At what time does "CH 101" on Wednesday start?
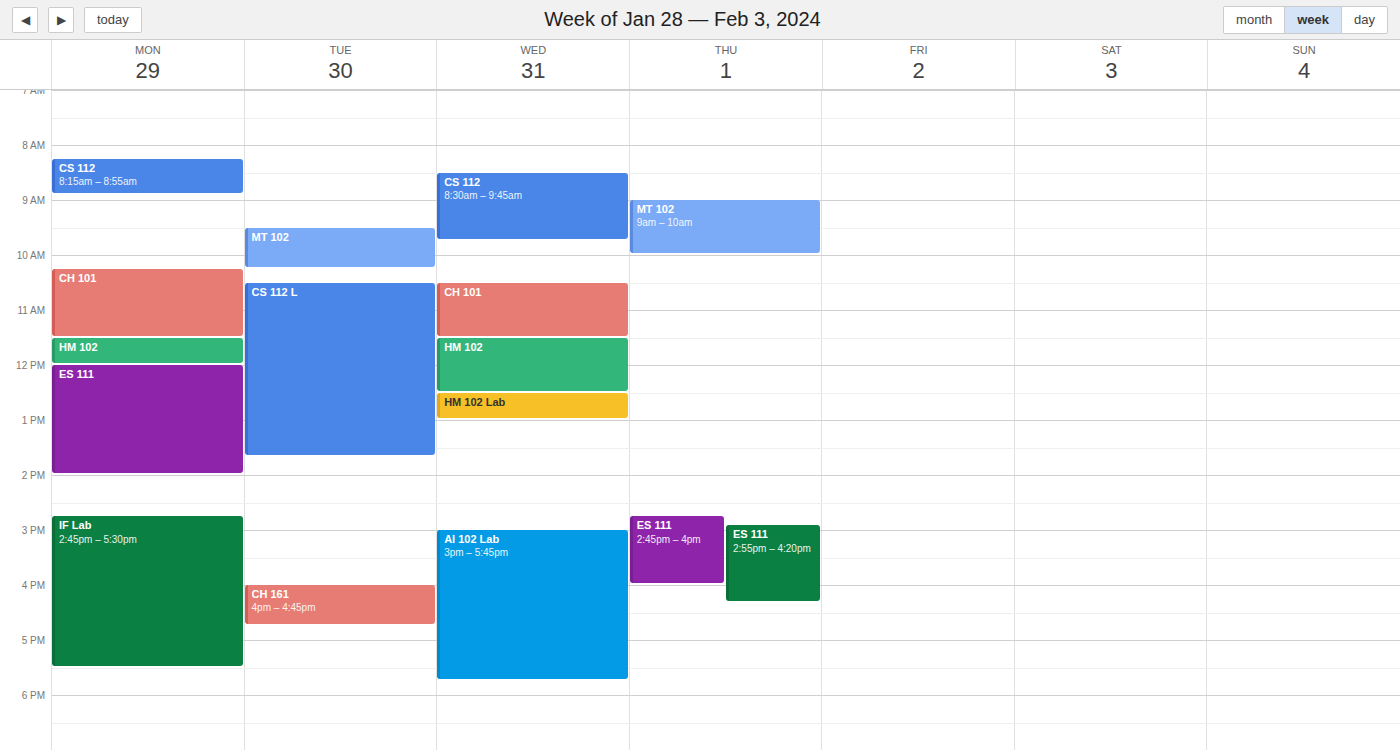
10:30 AM